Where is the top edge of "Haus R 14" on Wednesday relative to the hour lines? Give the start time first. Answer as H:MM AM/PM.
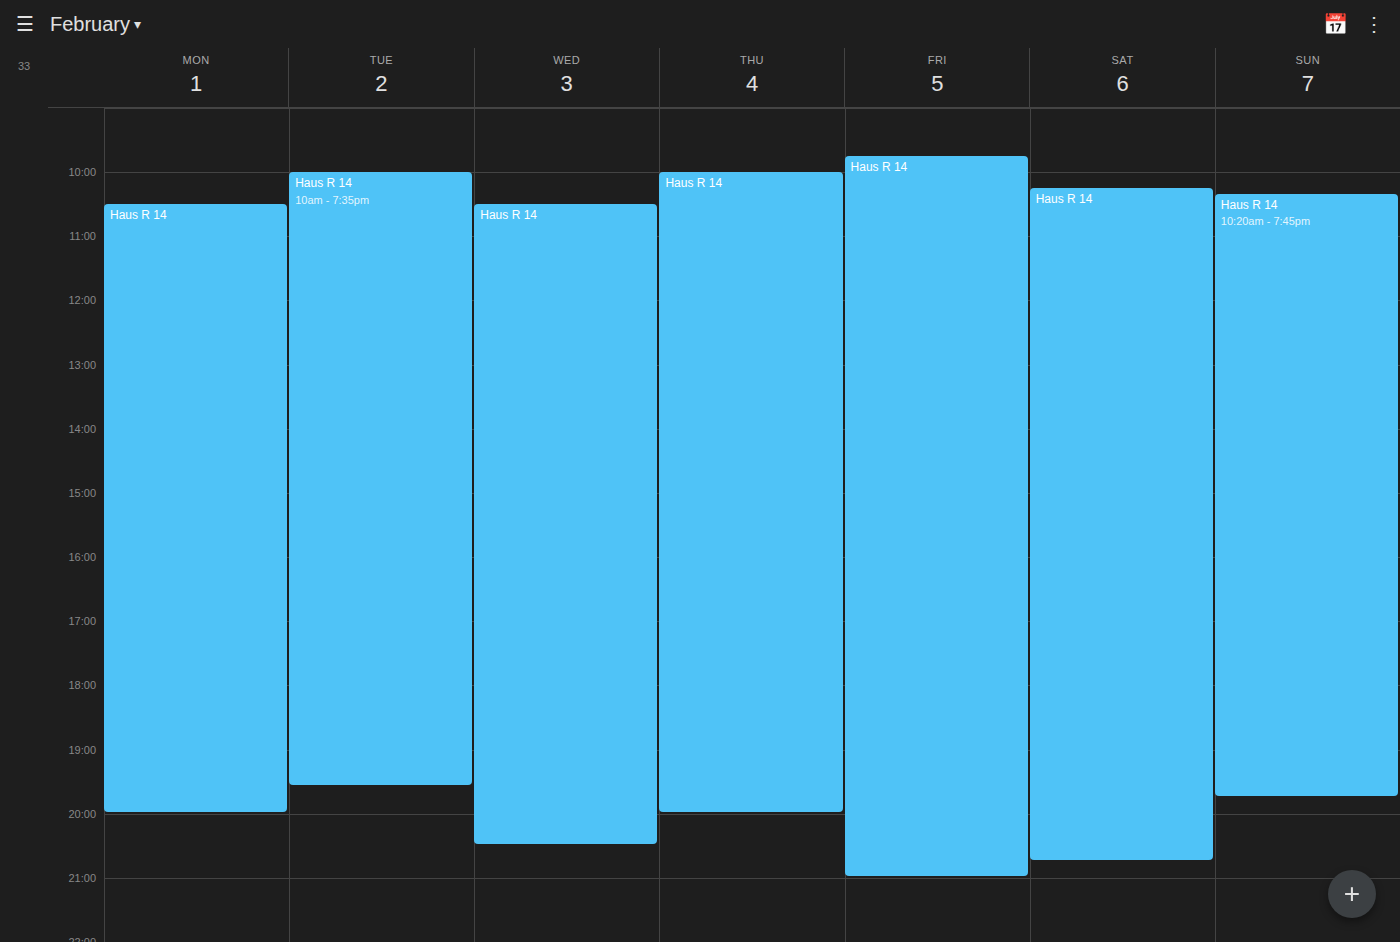
10:30 AM -- halfway between the 10 AM and 11 AM lines.